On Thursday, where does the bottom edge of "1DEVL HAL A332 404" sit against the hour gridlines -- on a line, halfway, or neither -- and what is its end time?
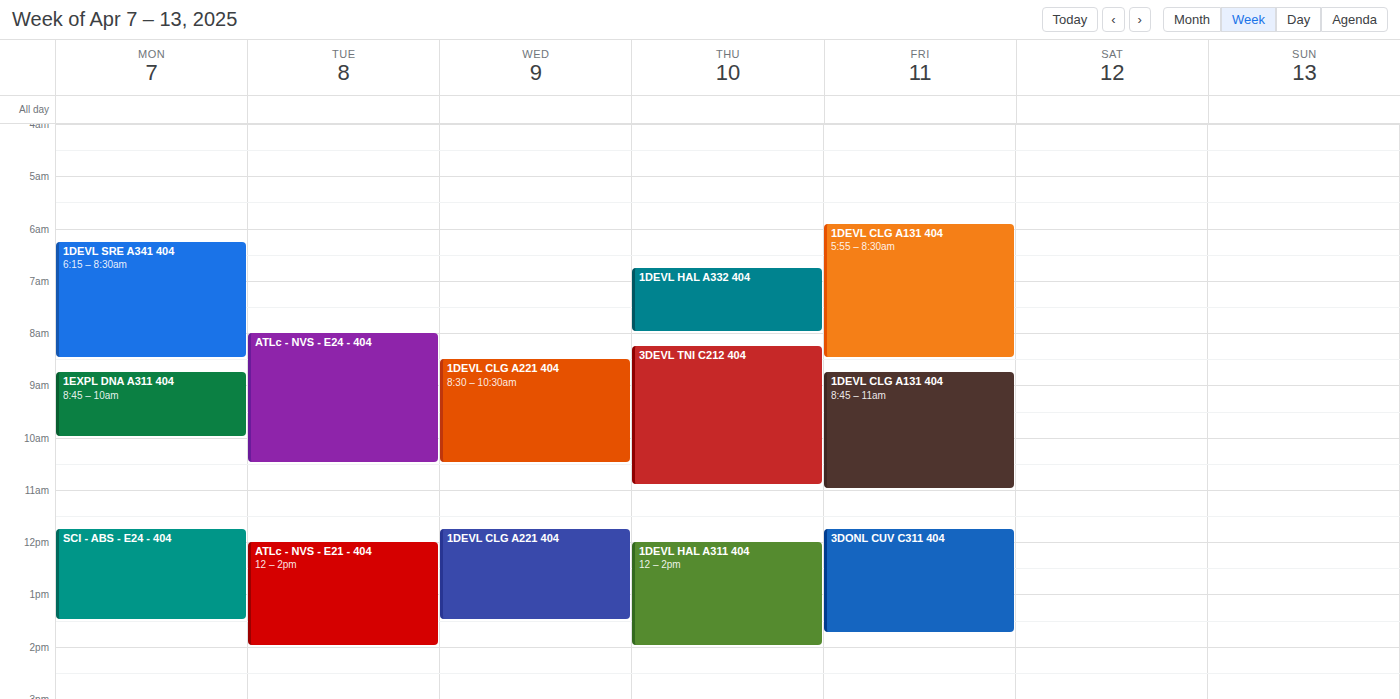
8:00 AM -- exactly on the 8 AM line.